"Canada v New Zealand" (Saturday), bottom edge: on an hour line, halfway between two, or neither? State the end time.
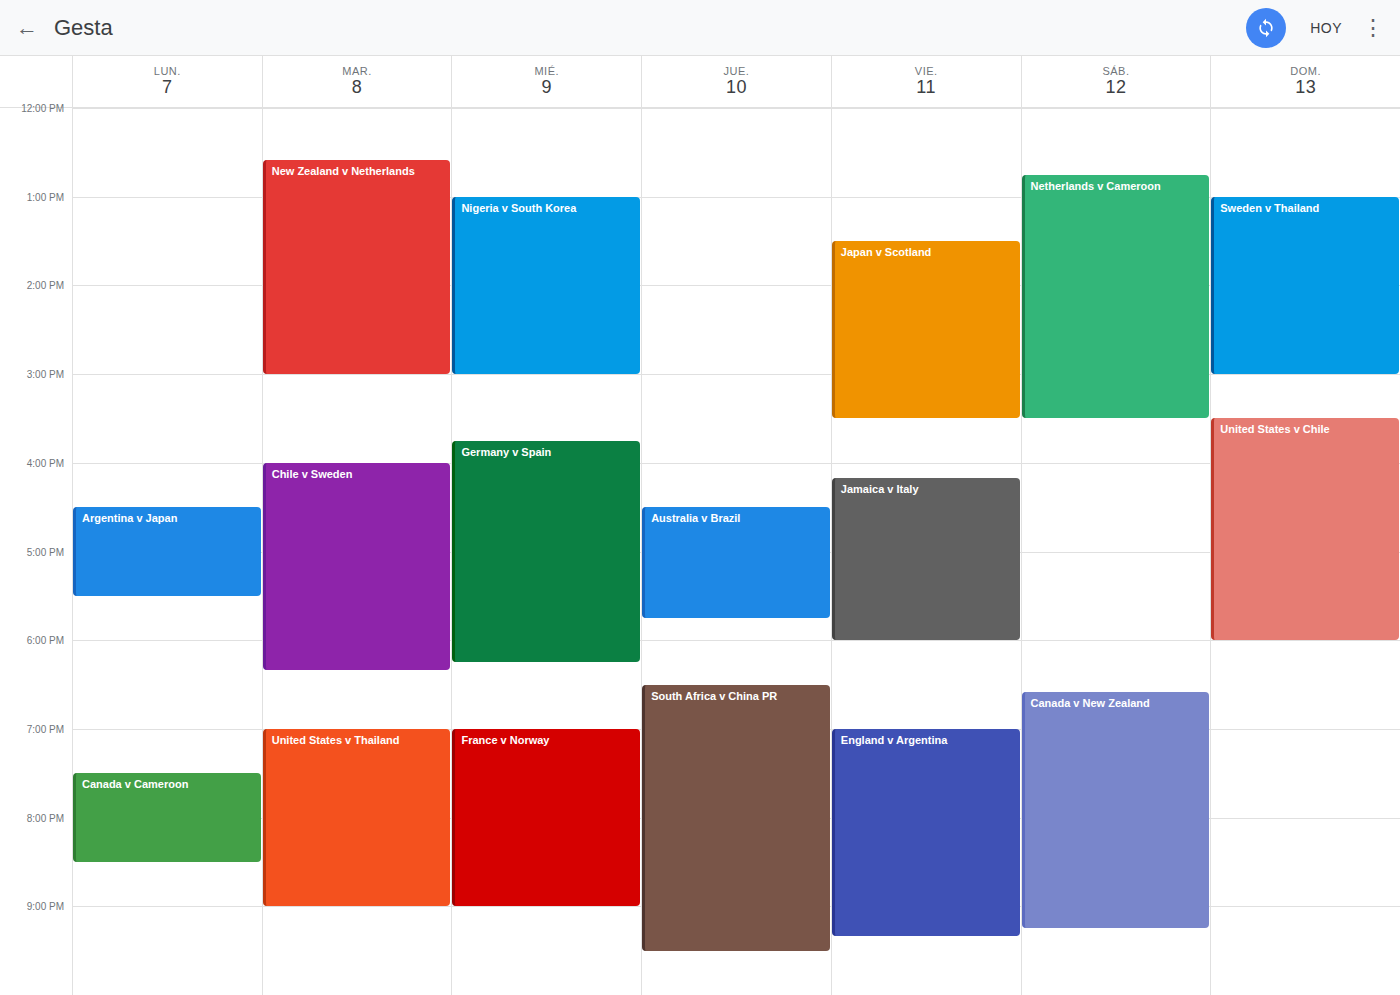
9:15 PM -- neither: a quarter of the way from the 9 PM line to the 10 PM line.